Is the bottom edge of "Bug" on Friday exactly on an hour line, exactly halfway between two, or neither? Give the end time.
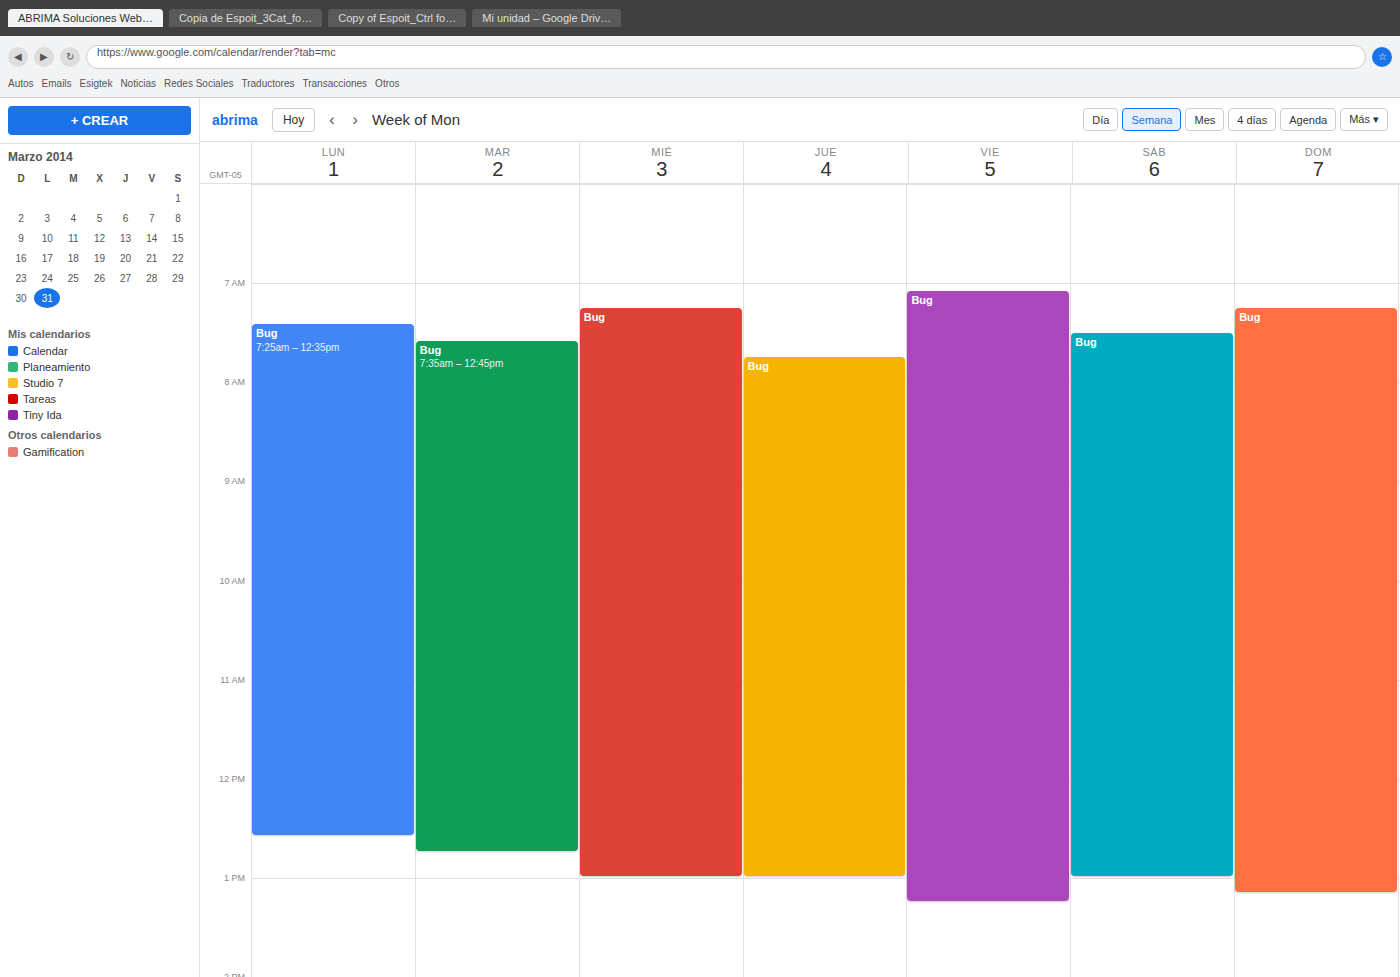
1:15 PM -- neither: a quarter of the way from the 1 PM line to the 2 PM line.